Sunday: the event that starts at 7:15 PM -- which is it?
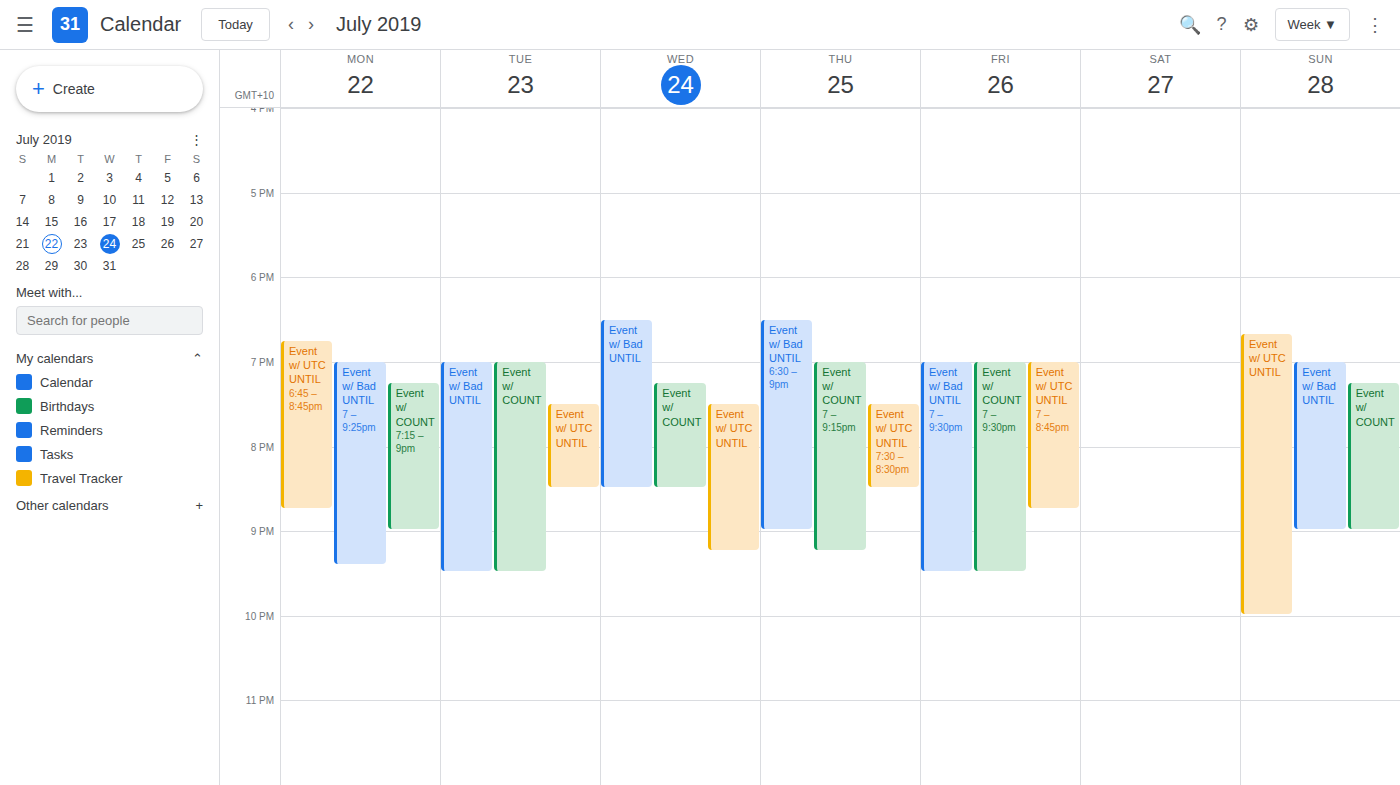
"Event w/ COUNT"